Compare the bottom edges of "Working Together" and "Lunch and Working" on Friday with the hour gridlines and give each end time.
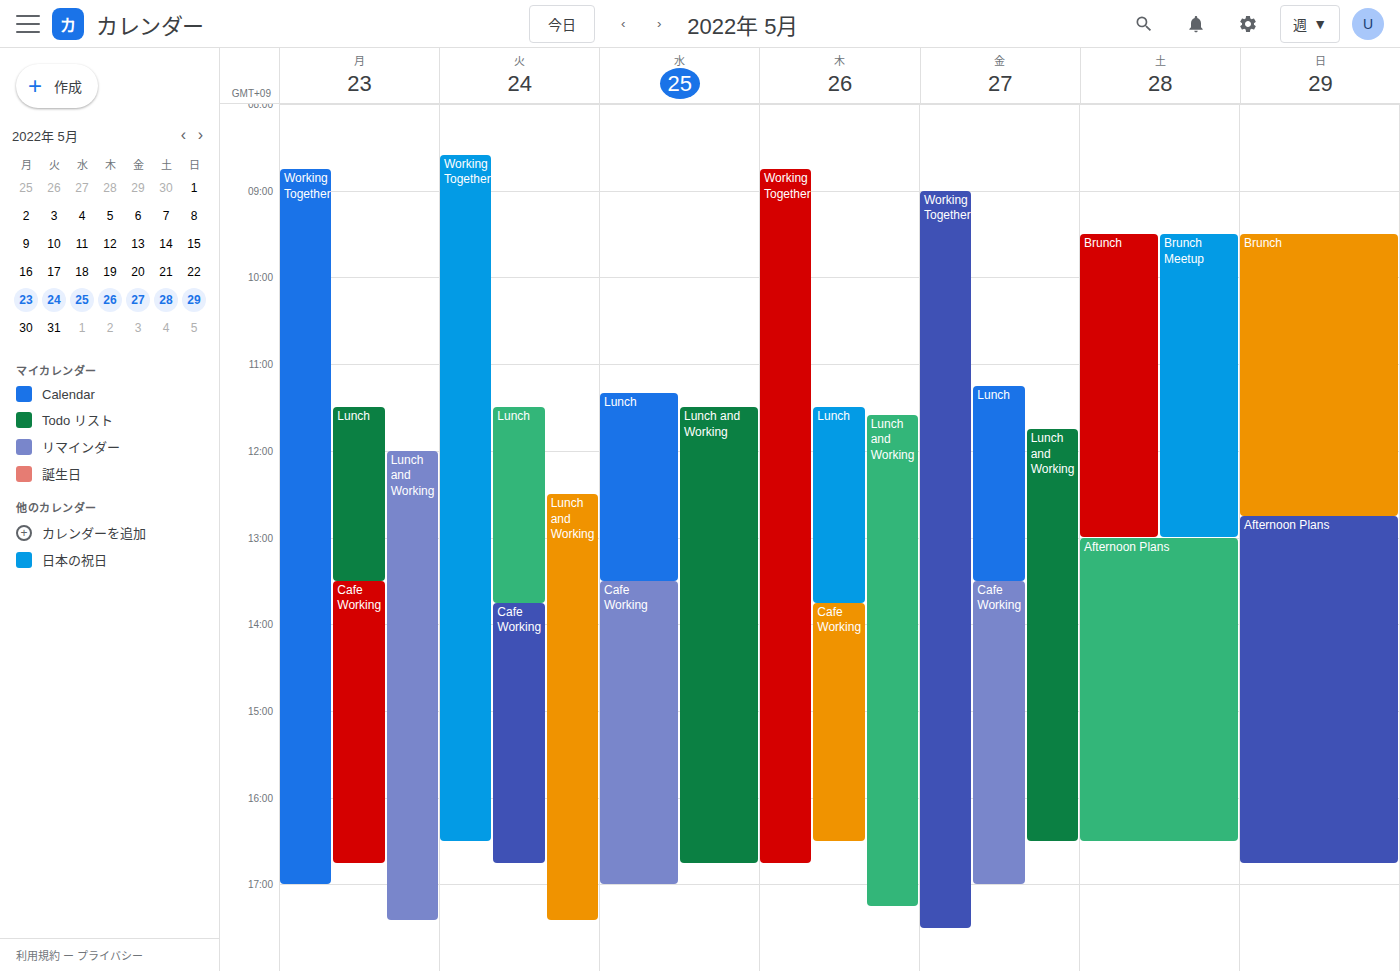
"Working Together": 5:30 PM, halfway between the 5 PM and 6 PM lines. "Lunch and Working": 4:30 PM, halfway between the 4 PM and 5 PM lines.